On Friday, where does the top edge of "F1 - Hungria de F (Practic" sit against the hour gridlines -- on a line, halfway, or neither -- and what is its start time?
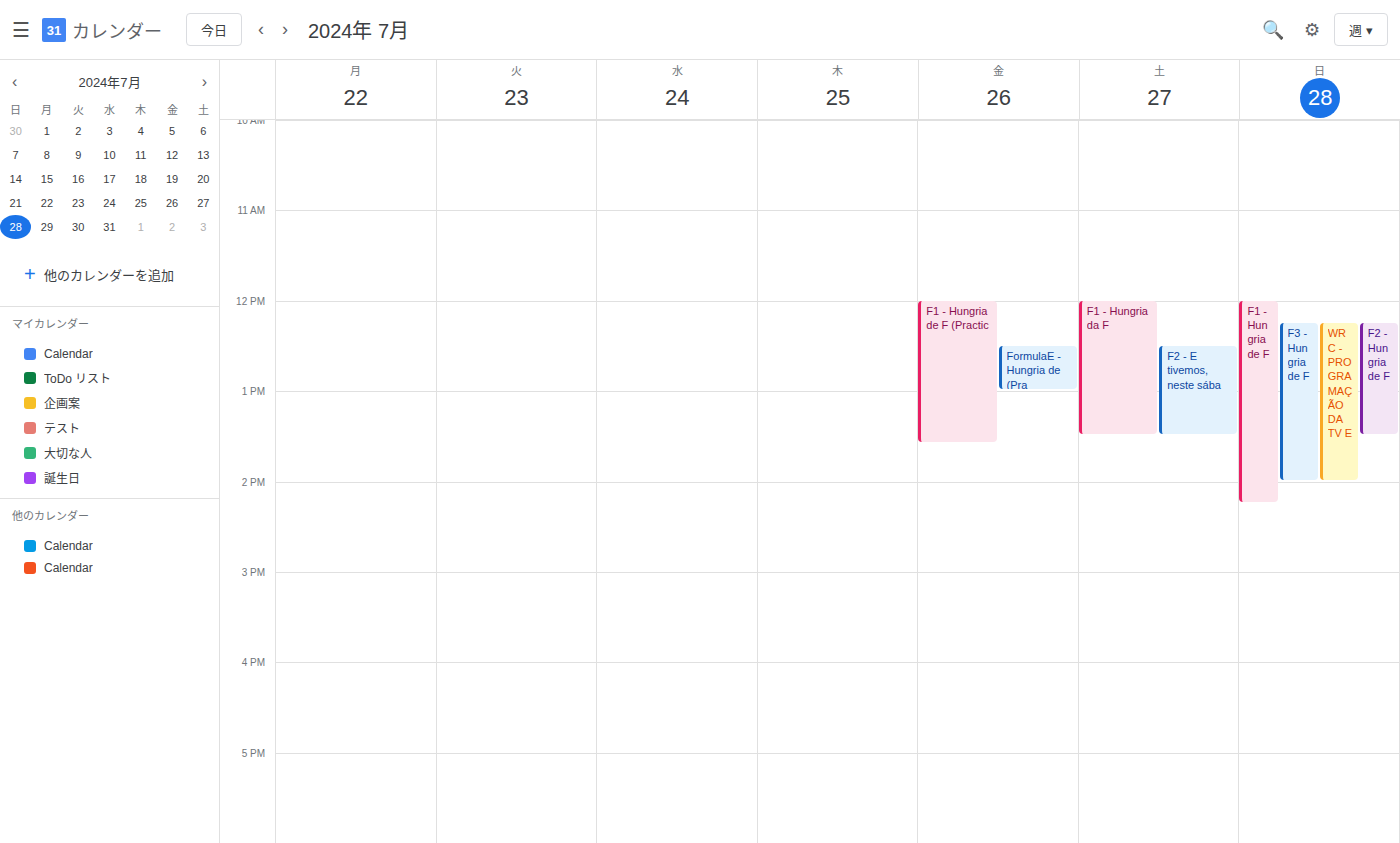
12:00 PM -- exactly on the 12 PM line.